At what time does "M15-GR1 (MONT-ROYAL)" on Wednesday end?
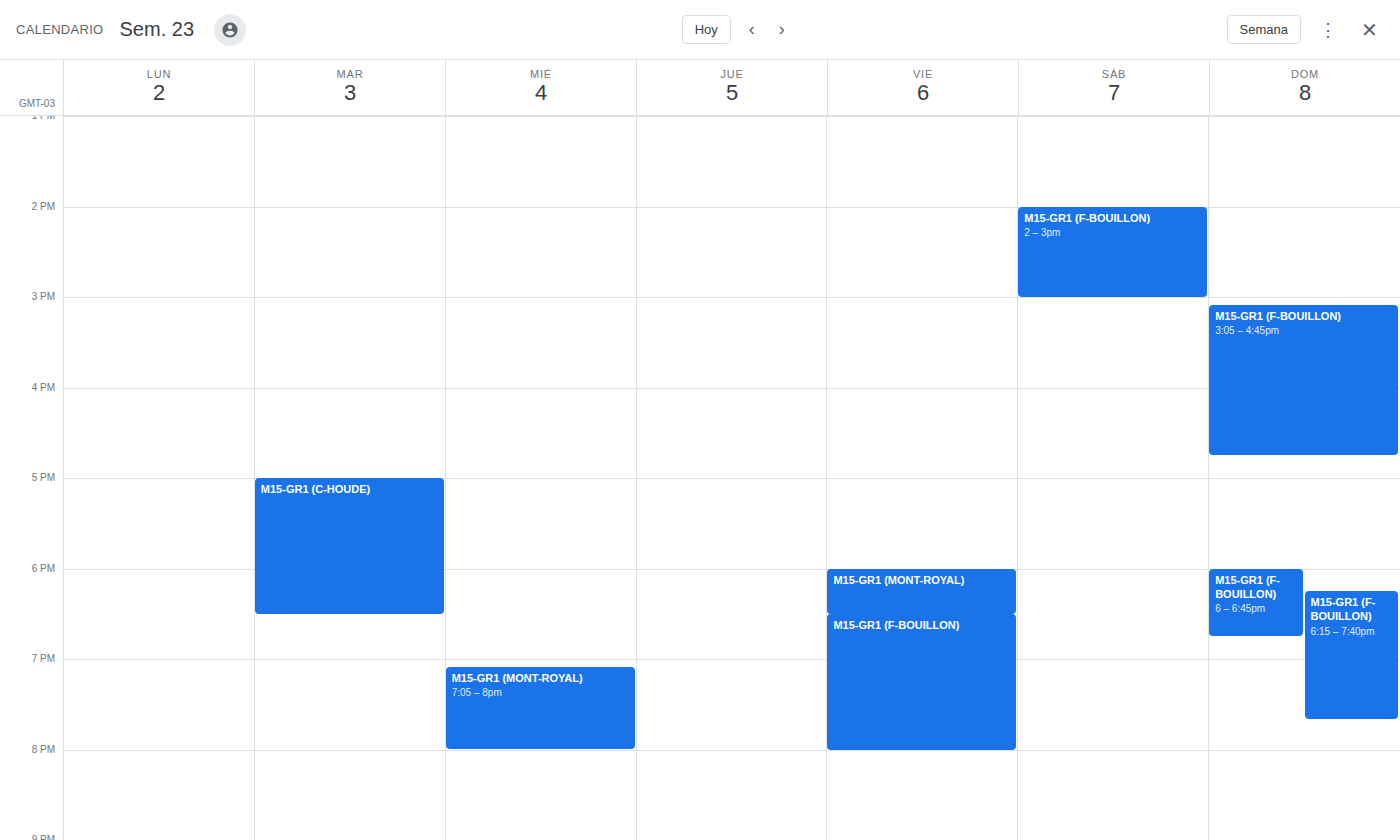
8:00 PM